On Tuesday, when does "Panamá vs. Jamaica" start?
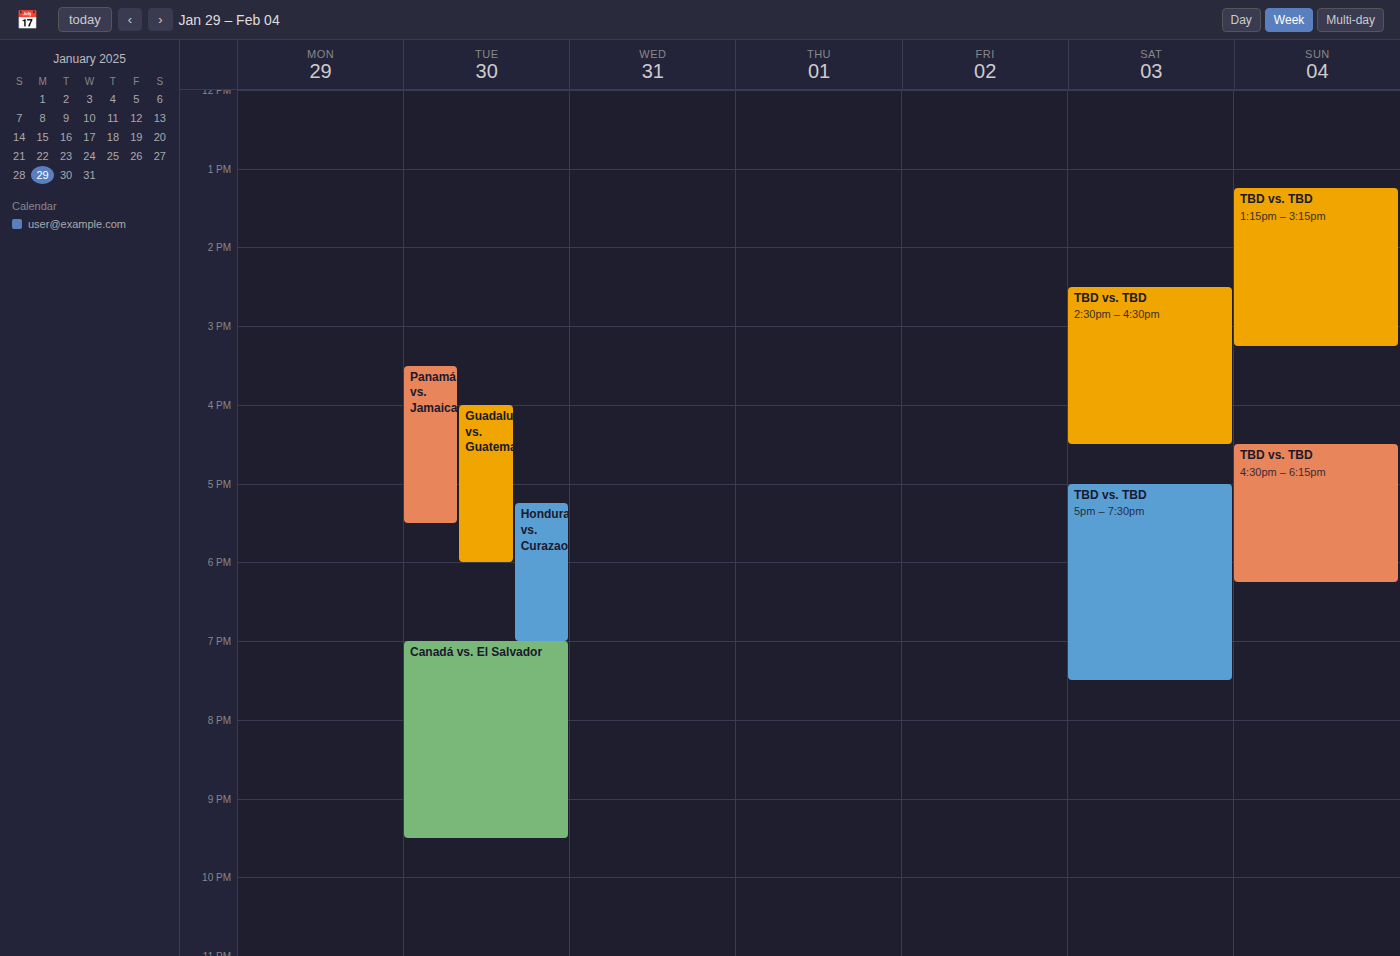
3:30 PM